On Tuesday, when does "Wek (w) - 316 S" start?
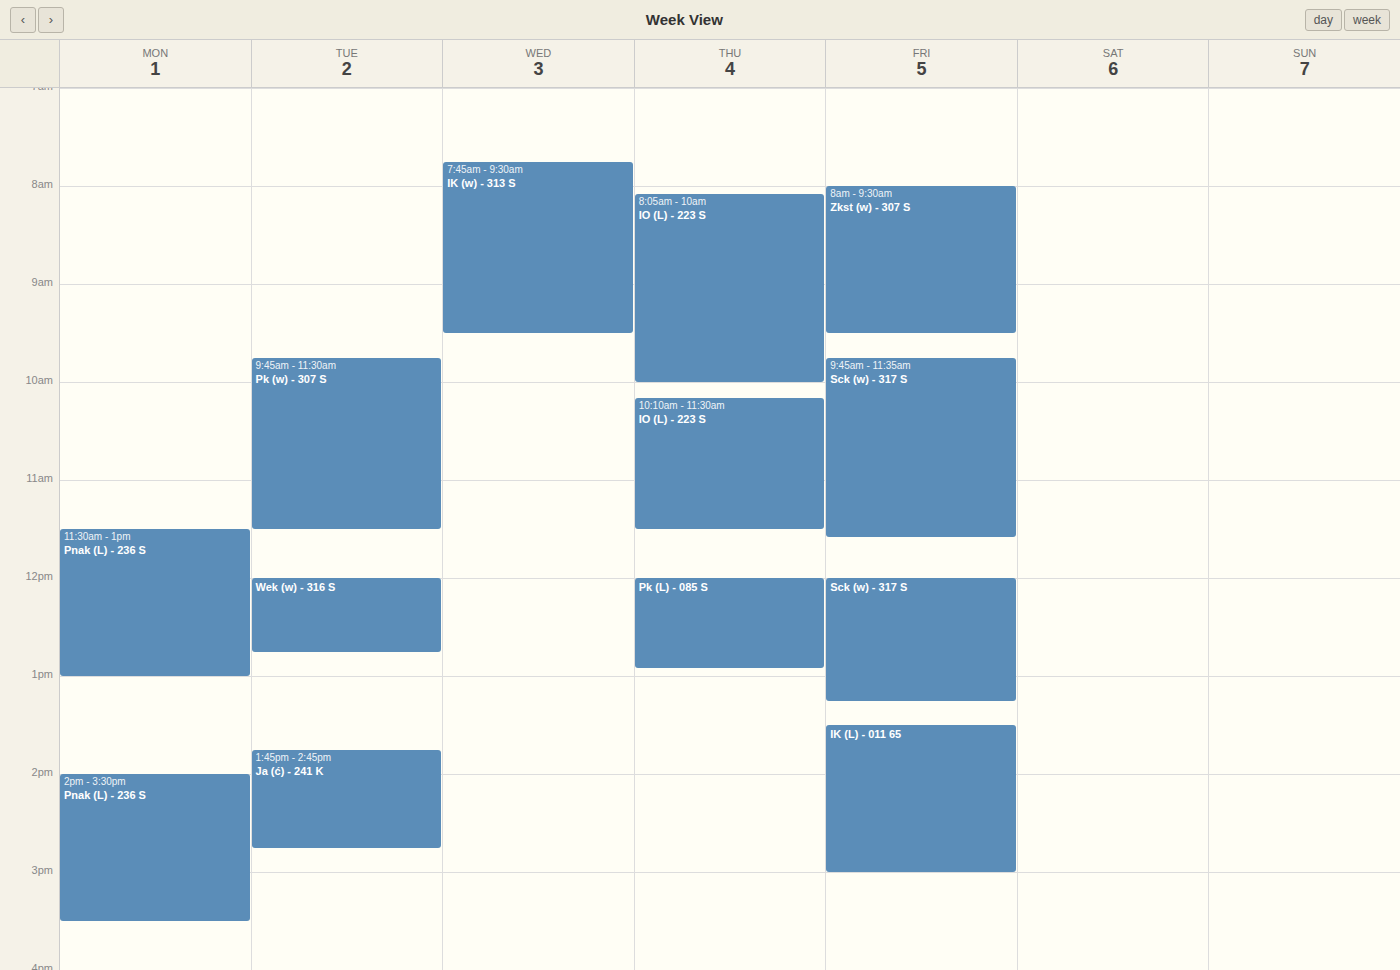
12:00